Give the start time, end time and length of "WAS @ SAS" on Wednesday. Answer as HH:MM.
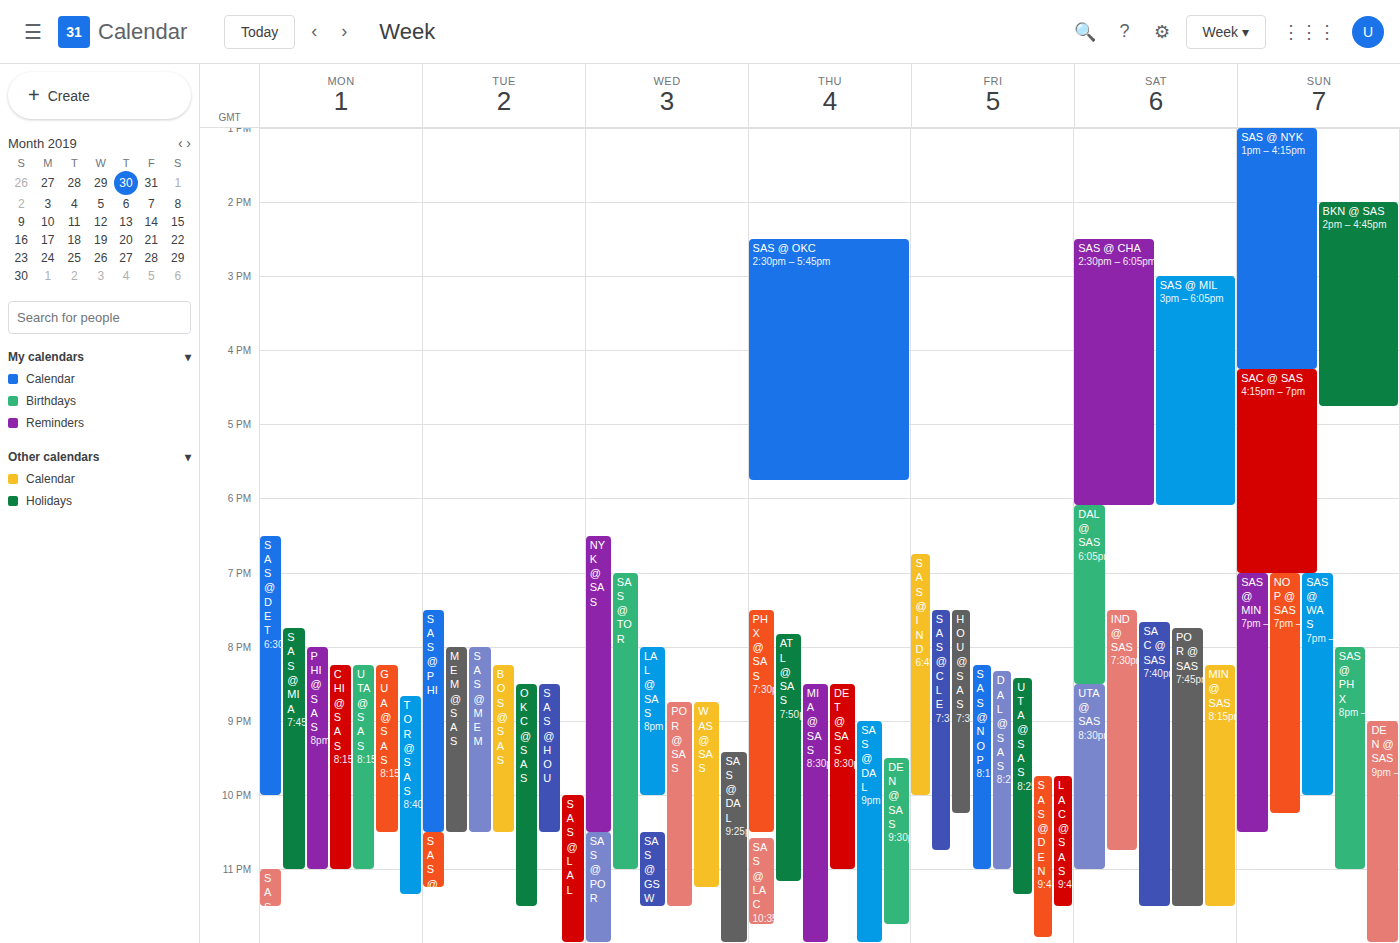
20:45 to 23:15, 2 hours 30 minutes